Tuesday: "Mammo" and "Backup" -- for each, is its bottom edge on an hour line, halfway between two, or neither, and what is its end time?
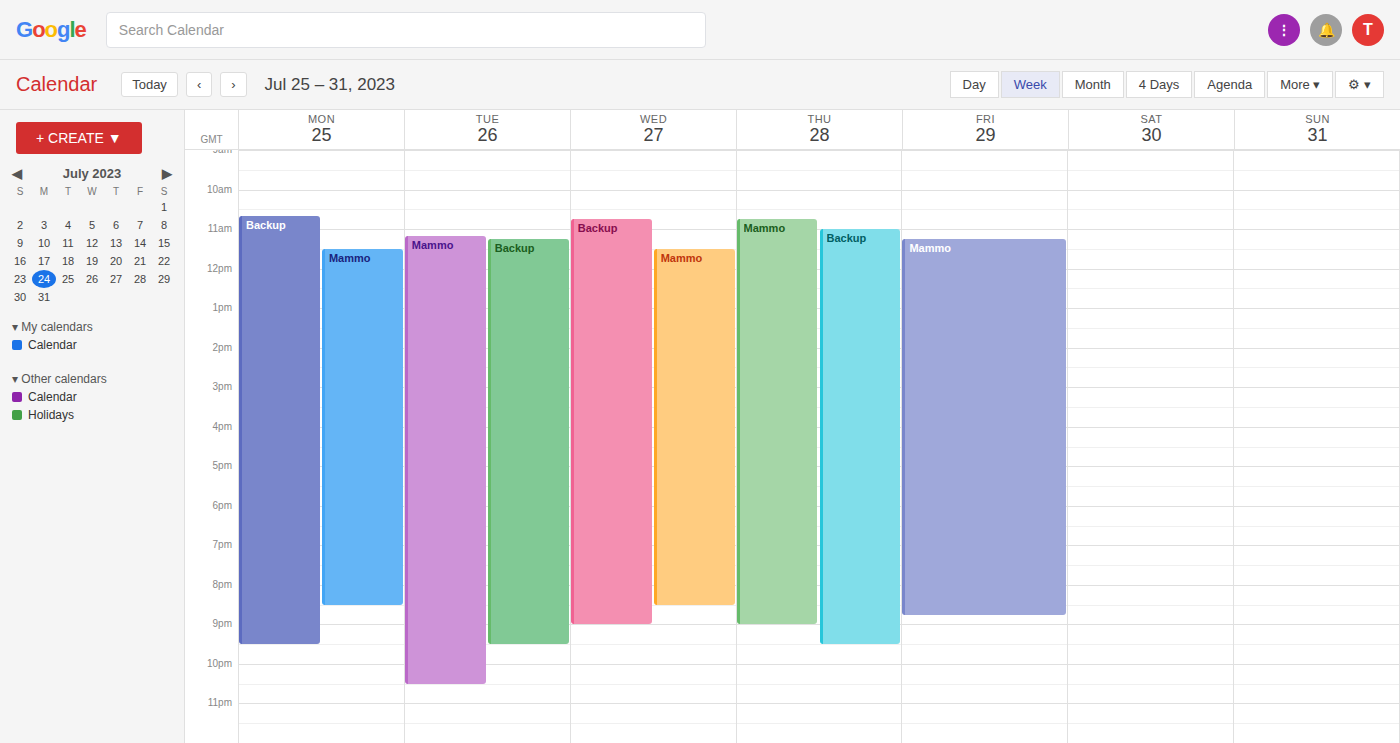
"Mammo": 10:30 PM, halfway between the 10 PM and 11 PM lines. "Backup": 9:30 PM, halfway between the 9 PM and 10 PM lines.